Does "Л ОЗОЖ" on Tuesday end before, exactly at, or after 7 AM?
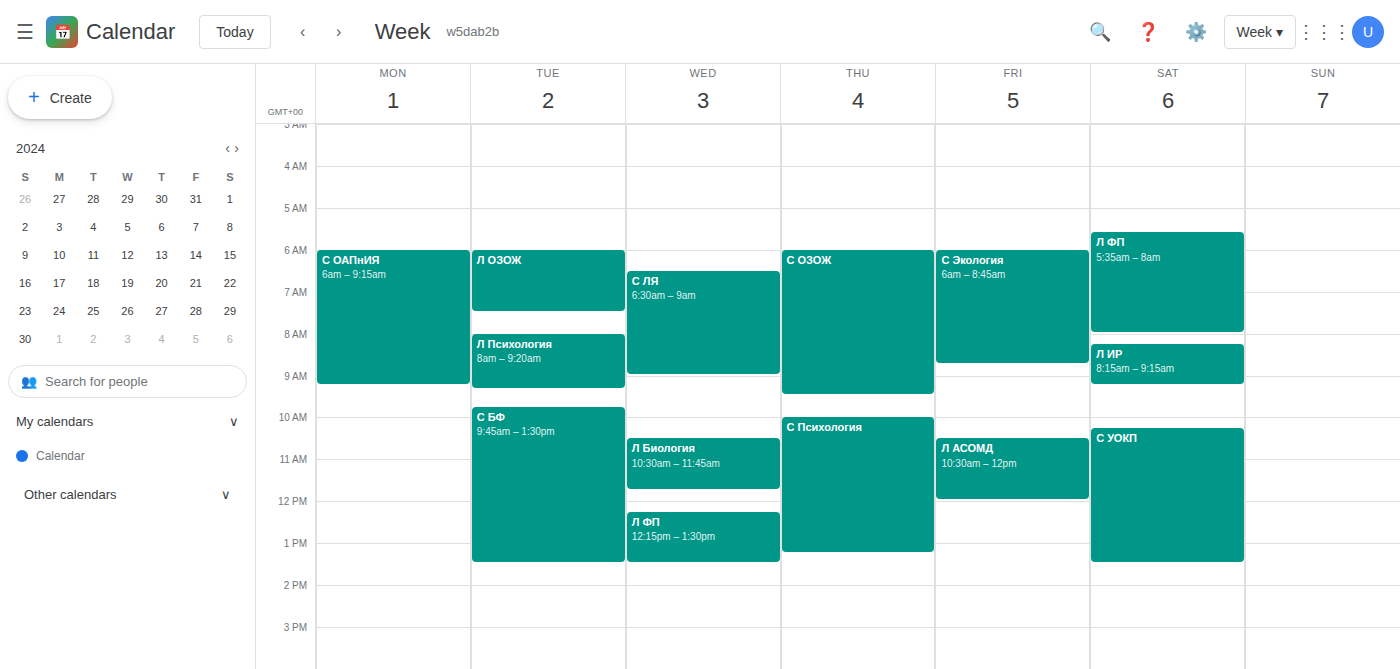
7:30 AM -- after 7 AM, 30 minutes below the 7 AM line.